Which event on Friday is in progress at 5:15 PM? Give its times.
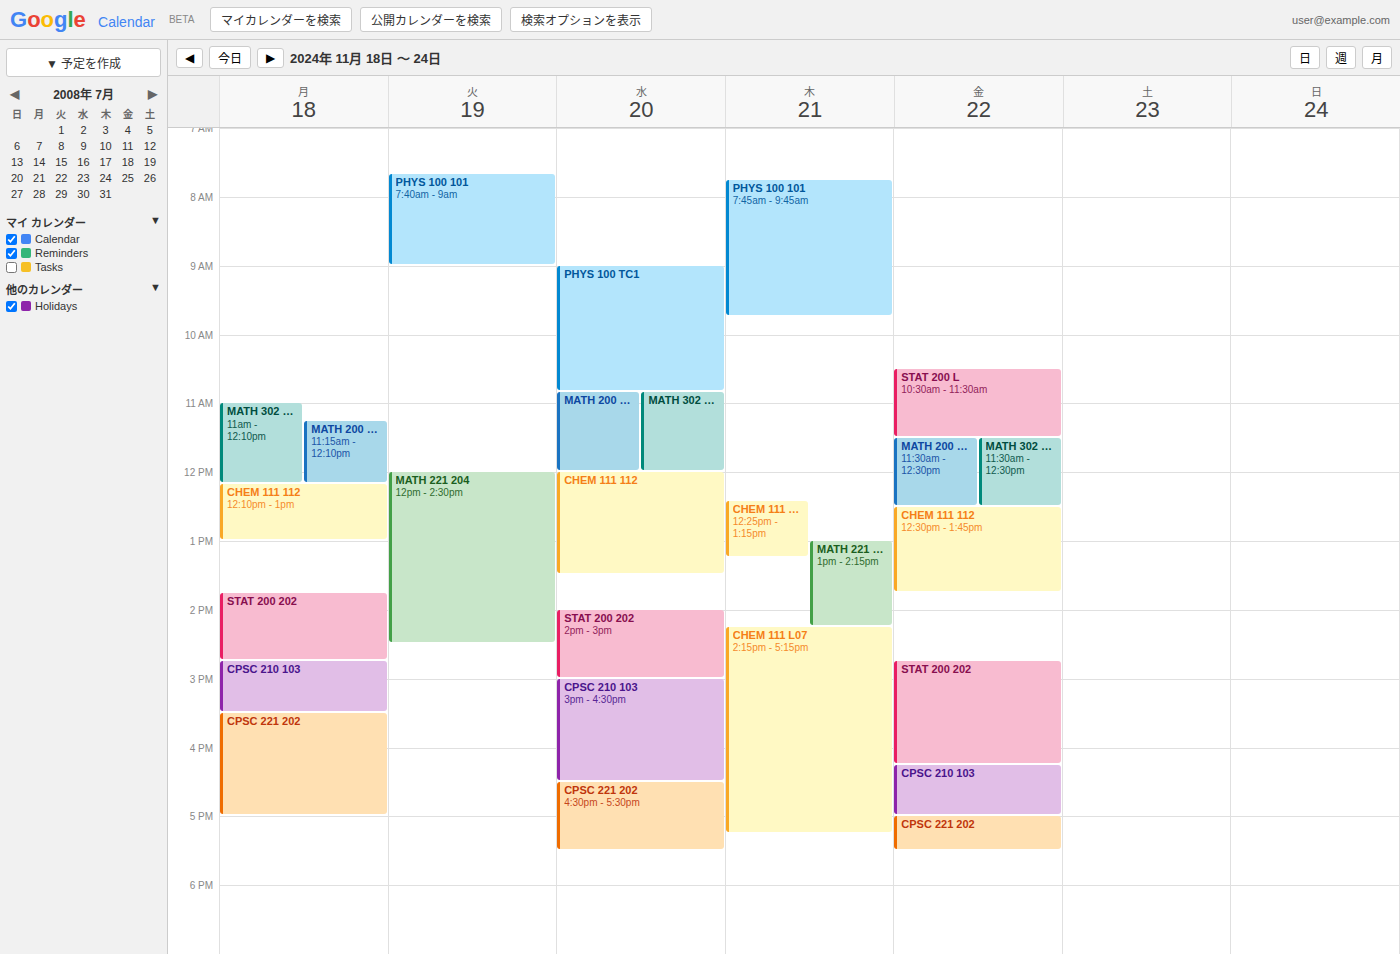
"CPSC 221 202", 5:00 PM to 5:30 PM